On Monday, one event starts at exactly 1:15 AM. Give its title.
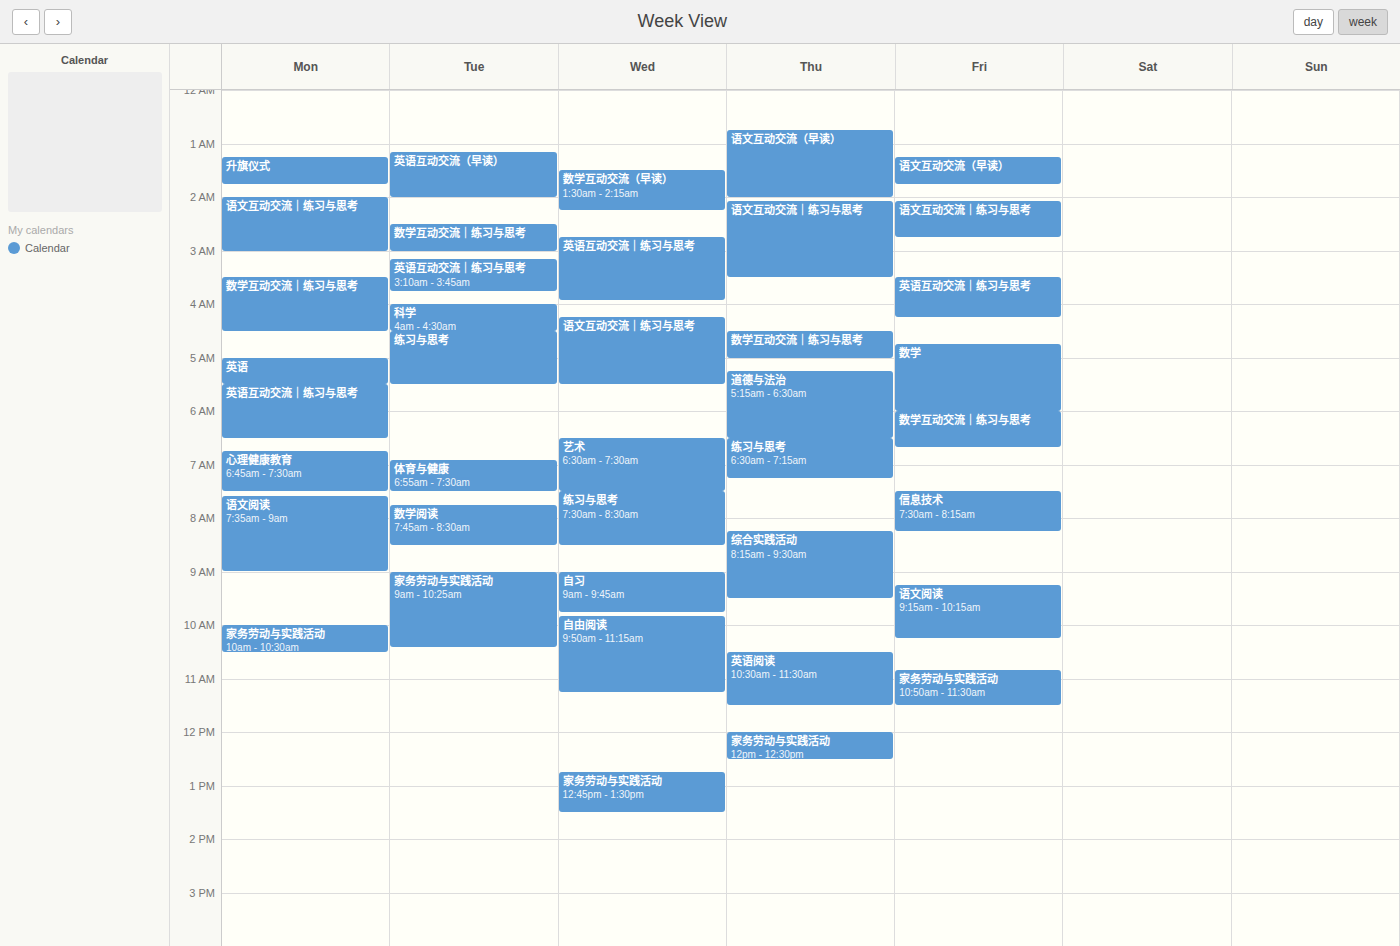
"升旗仪式"